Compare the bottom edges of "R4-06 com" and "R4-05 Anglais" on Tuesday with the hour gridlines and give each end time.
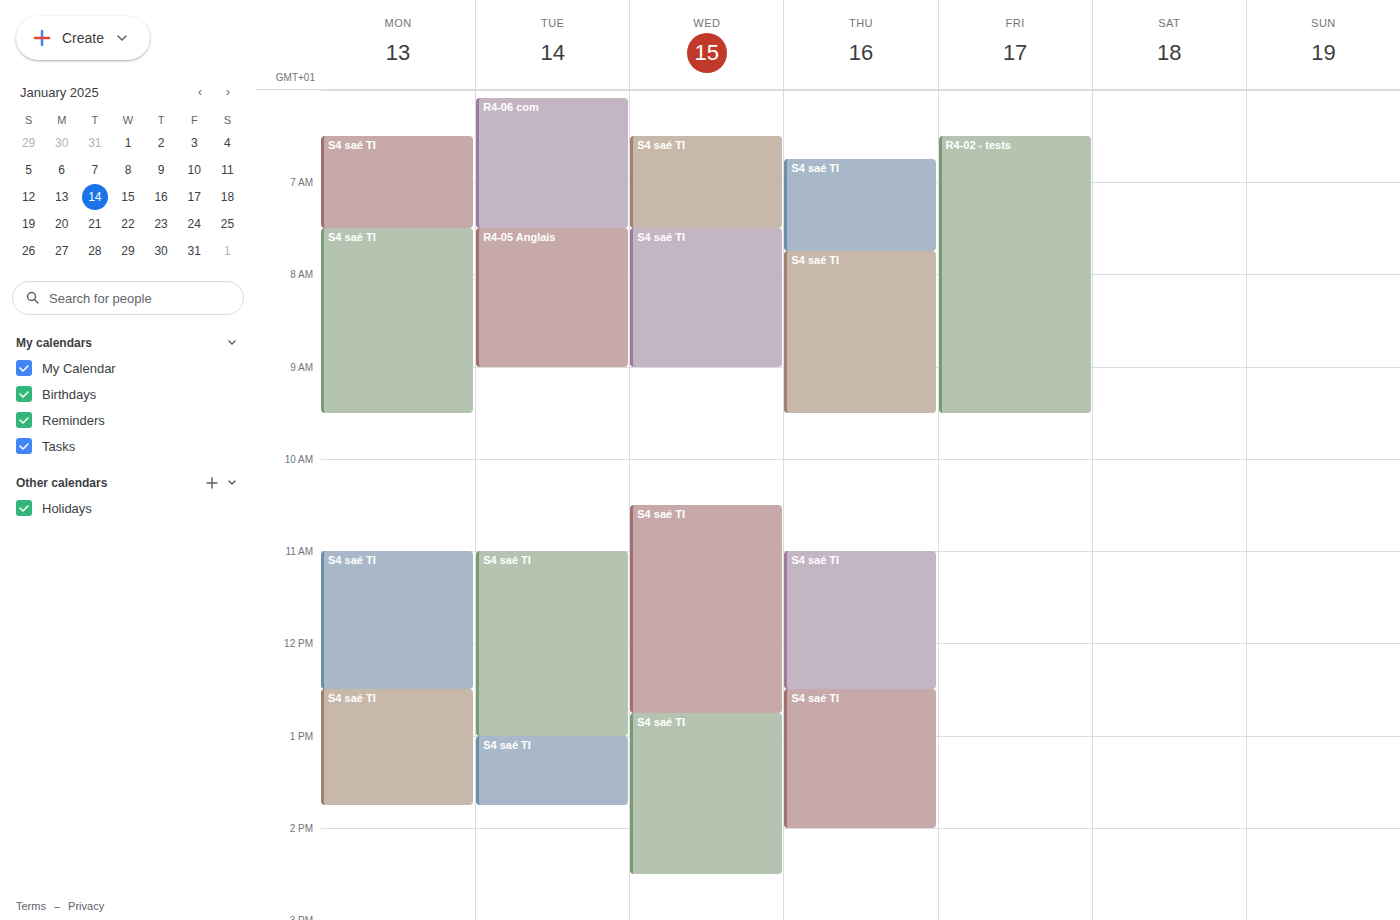
"R4-06 com": 7:30 AM, halfway between the 7 AM and 8 AM lines. "R4-05 Anglais": 9:00 AM, exactly on the 9 AM line.